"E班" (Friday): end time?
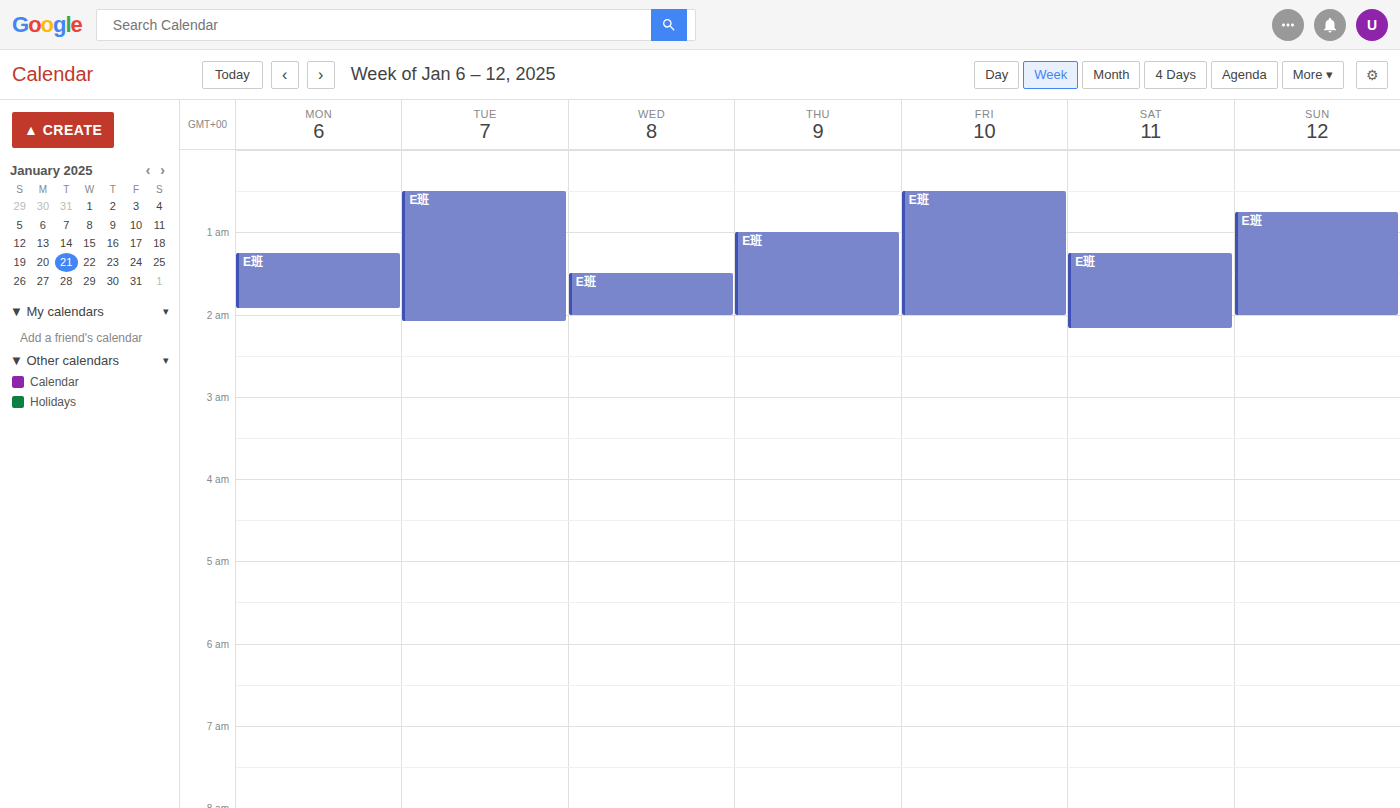
02:00